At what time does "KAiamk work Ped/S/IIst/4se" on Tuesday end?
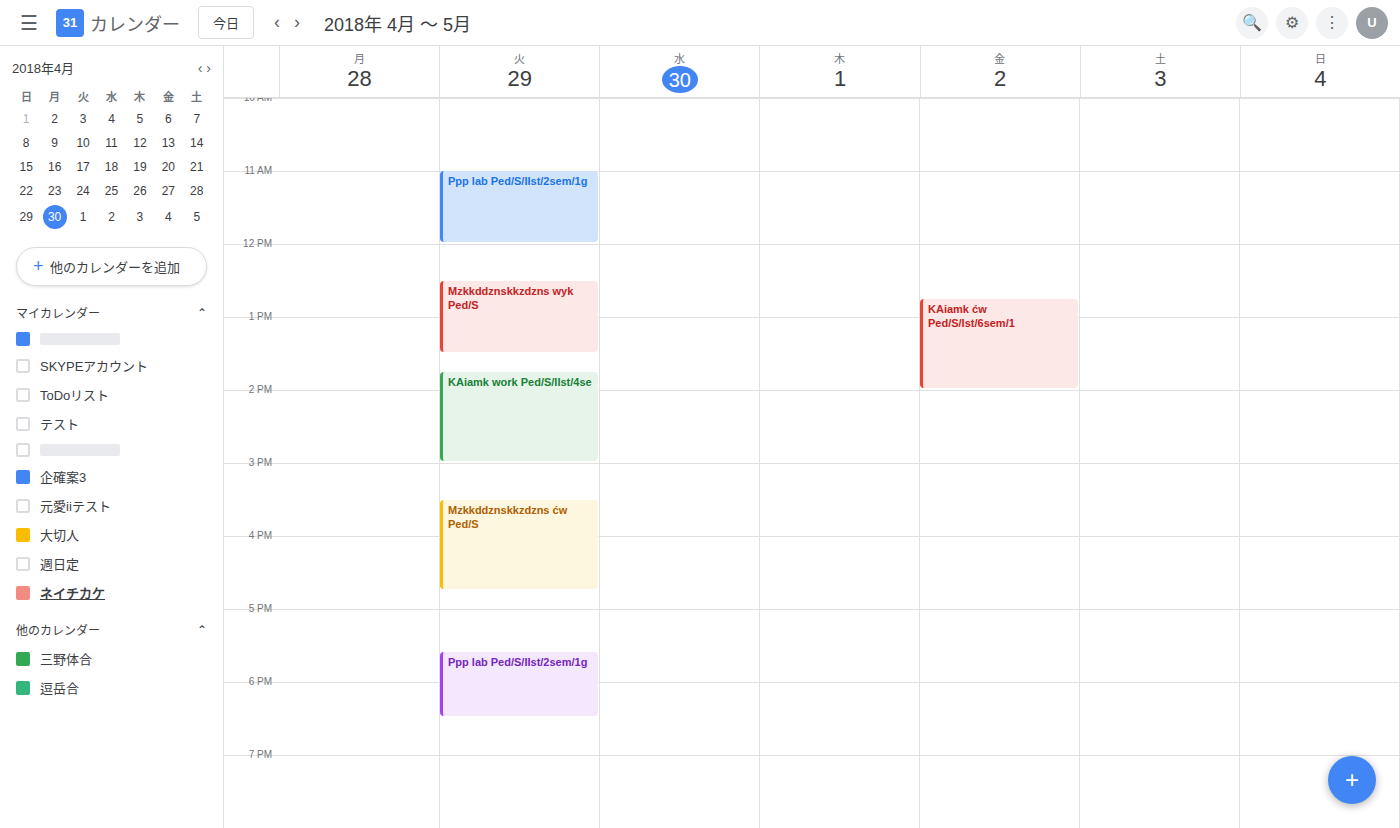
3:00 PM